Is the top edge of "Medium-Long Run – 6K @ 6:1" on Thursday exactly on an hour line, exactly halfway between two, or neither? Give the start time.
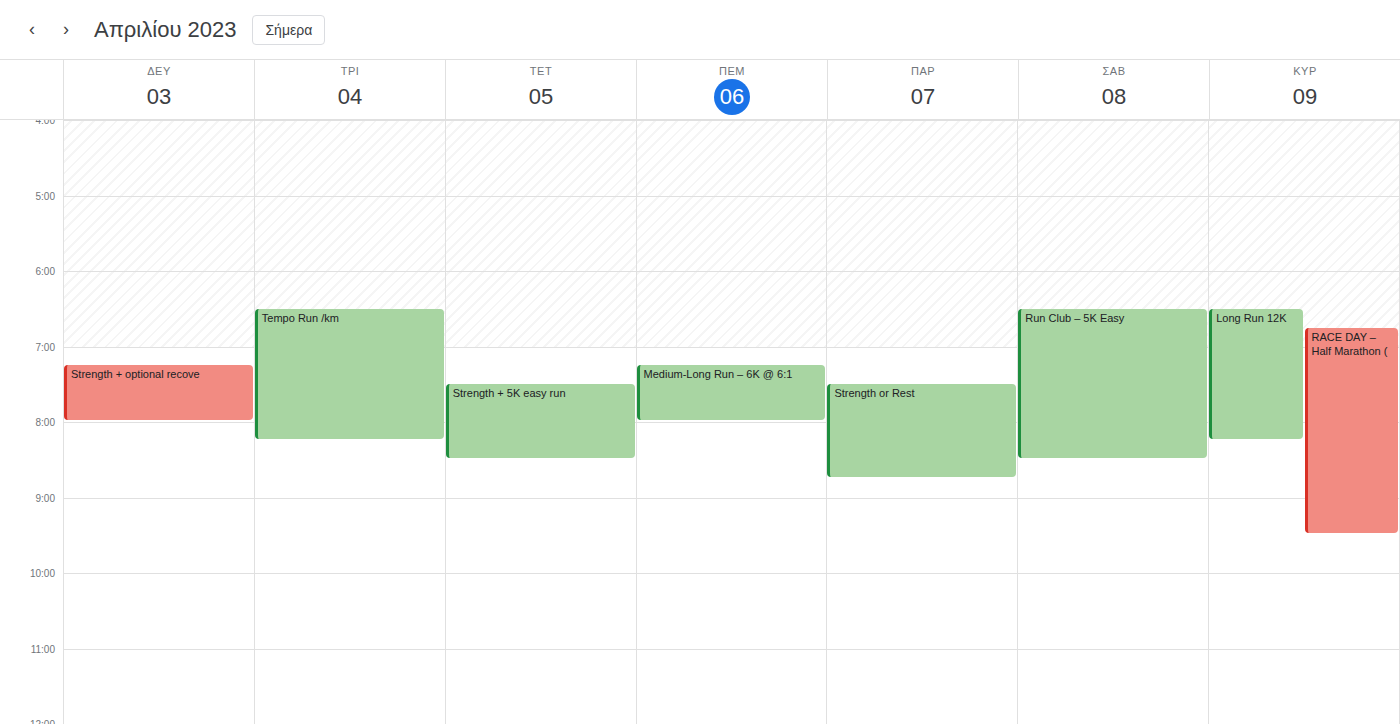
07:15 -- neither: a quarter of the way from the 07:00 line to the 08:00 line.